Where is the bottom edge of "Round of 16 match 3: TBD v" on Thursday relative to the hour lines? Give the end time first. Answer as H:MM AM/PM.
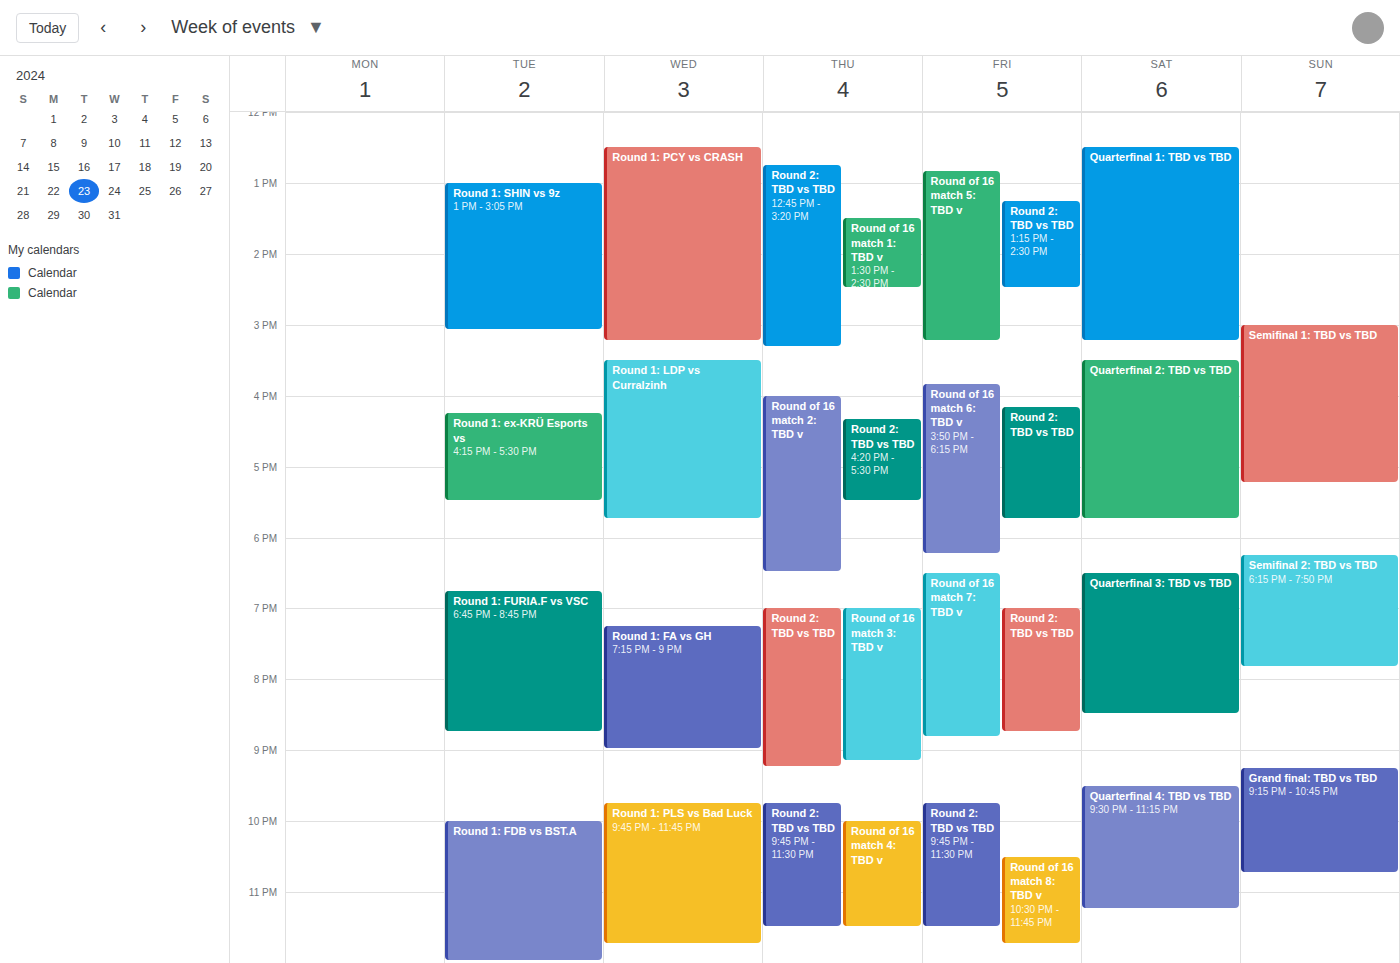
9:10 PM -- neither: 10 minutes below the 9 PM line and 50 minutes above the 10 PM line.